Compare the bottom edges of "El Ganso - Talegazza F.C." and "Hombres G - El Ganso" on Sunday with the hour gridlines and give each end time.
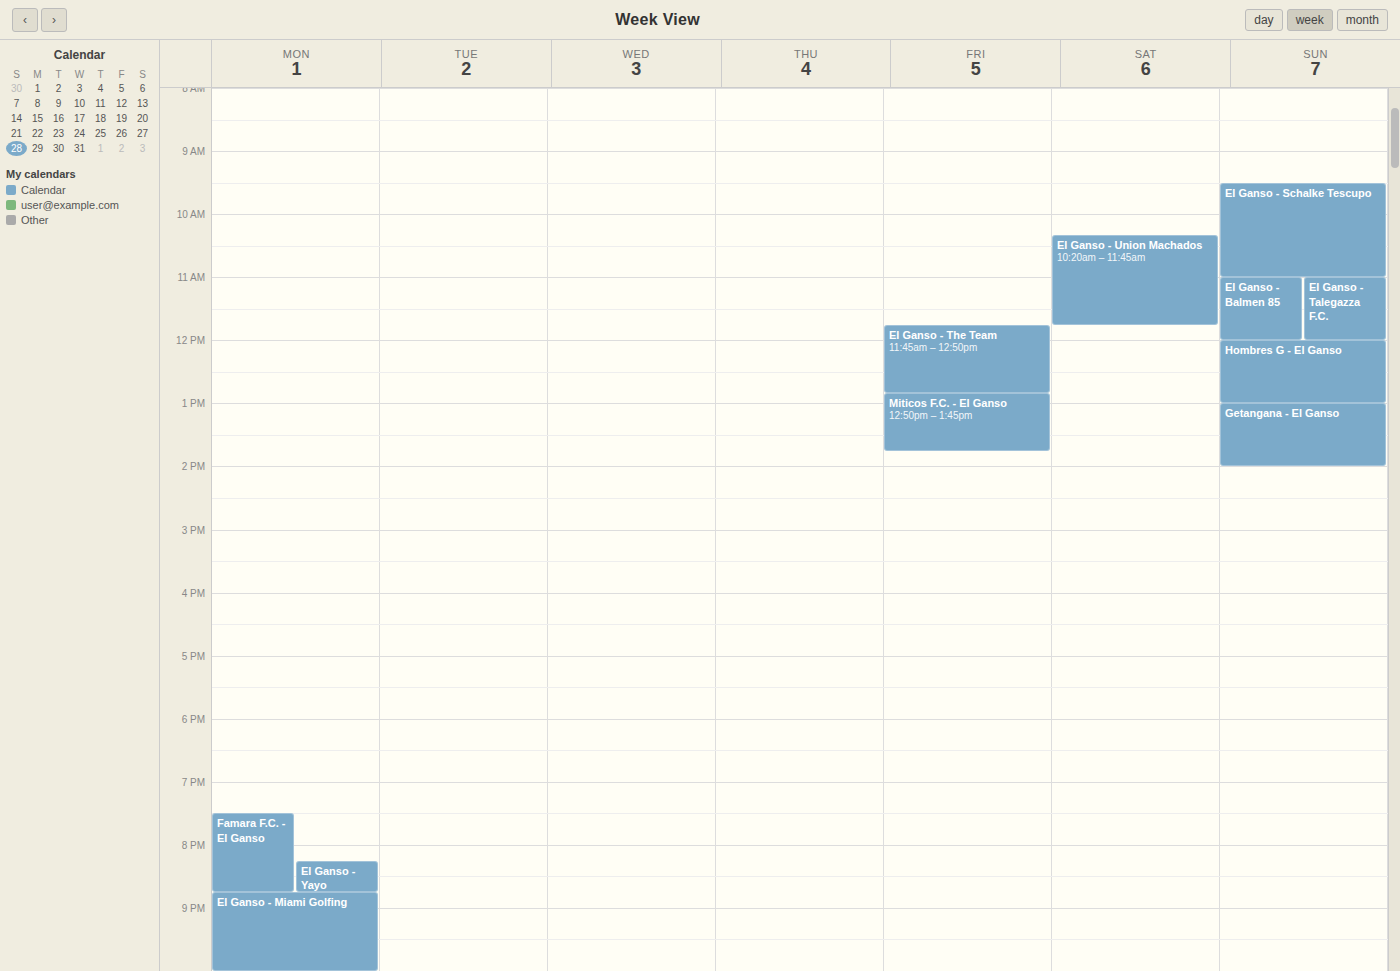
"El Ganso - Talegazza F.C.": 12:00 PM, exactly on the 12 PM line. "Hombres G - El Ganso": 1:00 PM, exactly on the 1 PM line.